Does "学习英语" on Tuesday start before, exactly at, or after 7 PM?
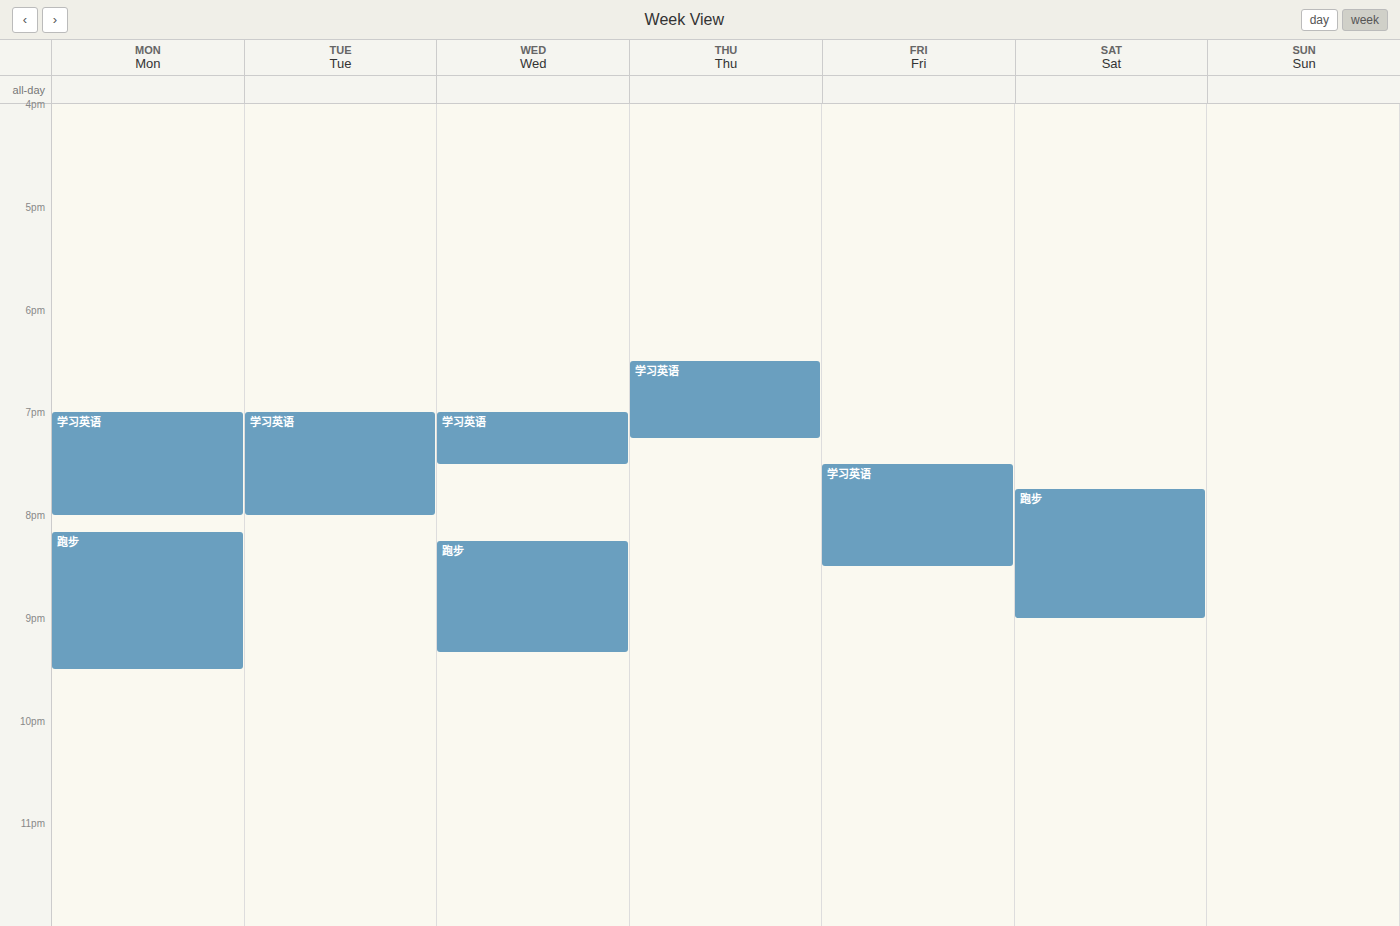
7:00 PM -- exactly at 7 PM, on the 7 PM line.